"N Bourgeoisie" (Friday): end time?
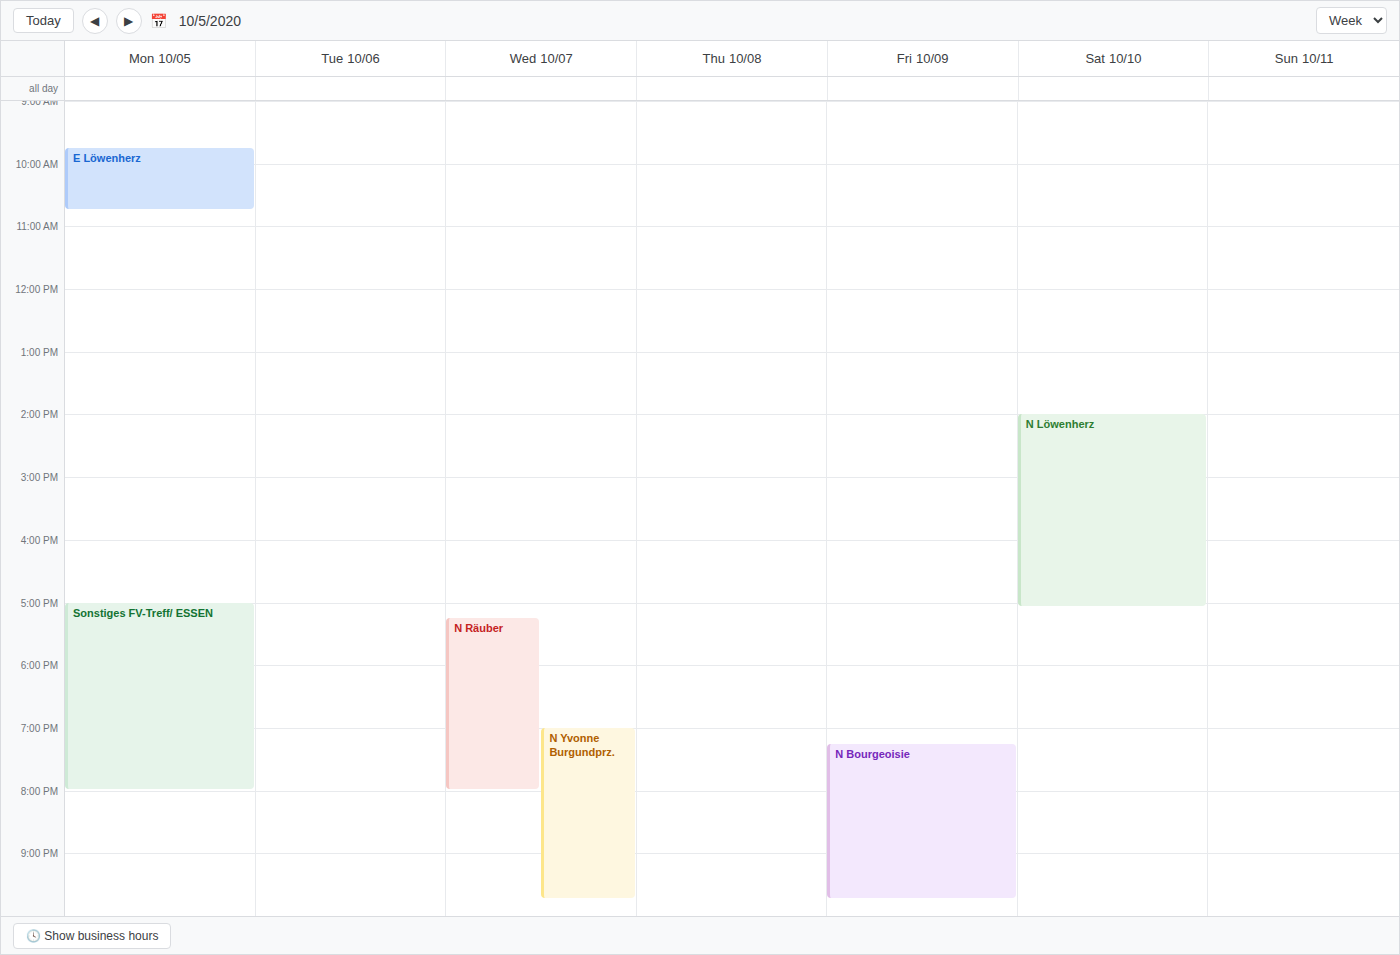
9:45 PM